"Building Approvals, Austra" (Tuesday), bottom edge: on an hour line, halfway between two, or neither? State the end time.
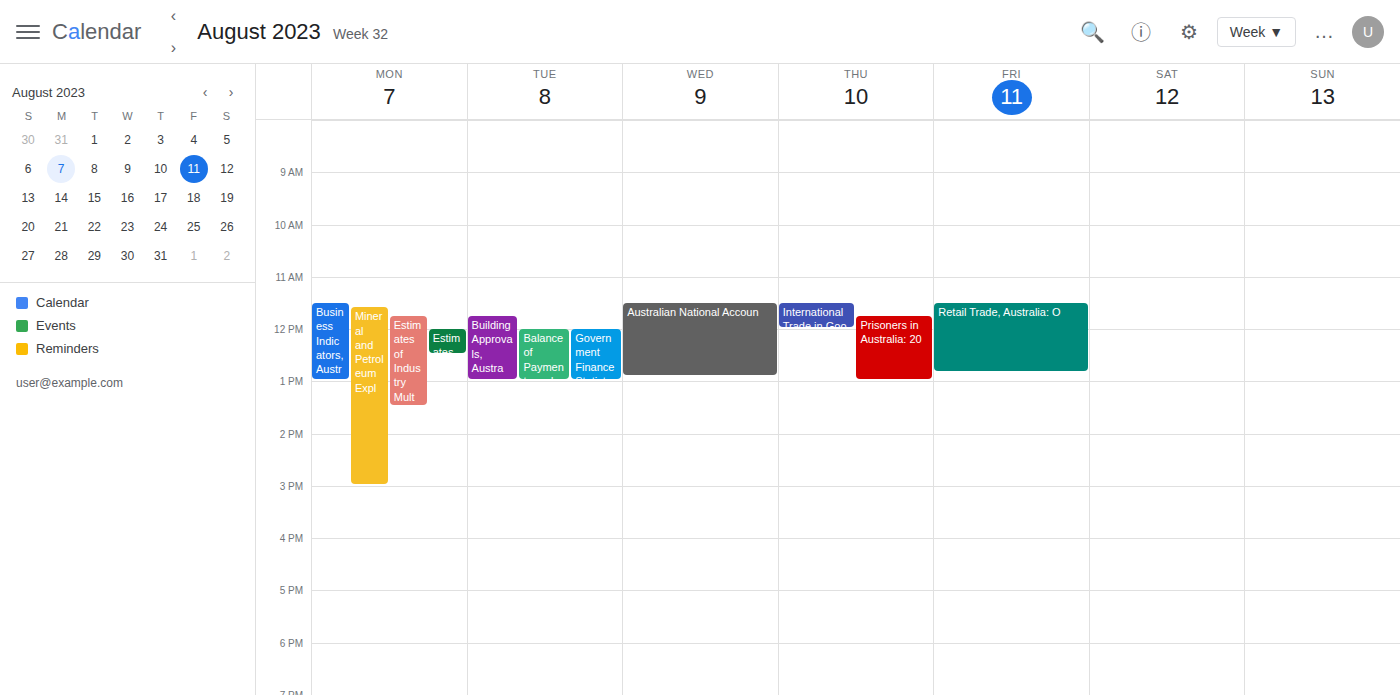
1:00 PM -- exactly on the 1 PM line.